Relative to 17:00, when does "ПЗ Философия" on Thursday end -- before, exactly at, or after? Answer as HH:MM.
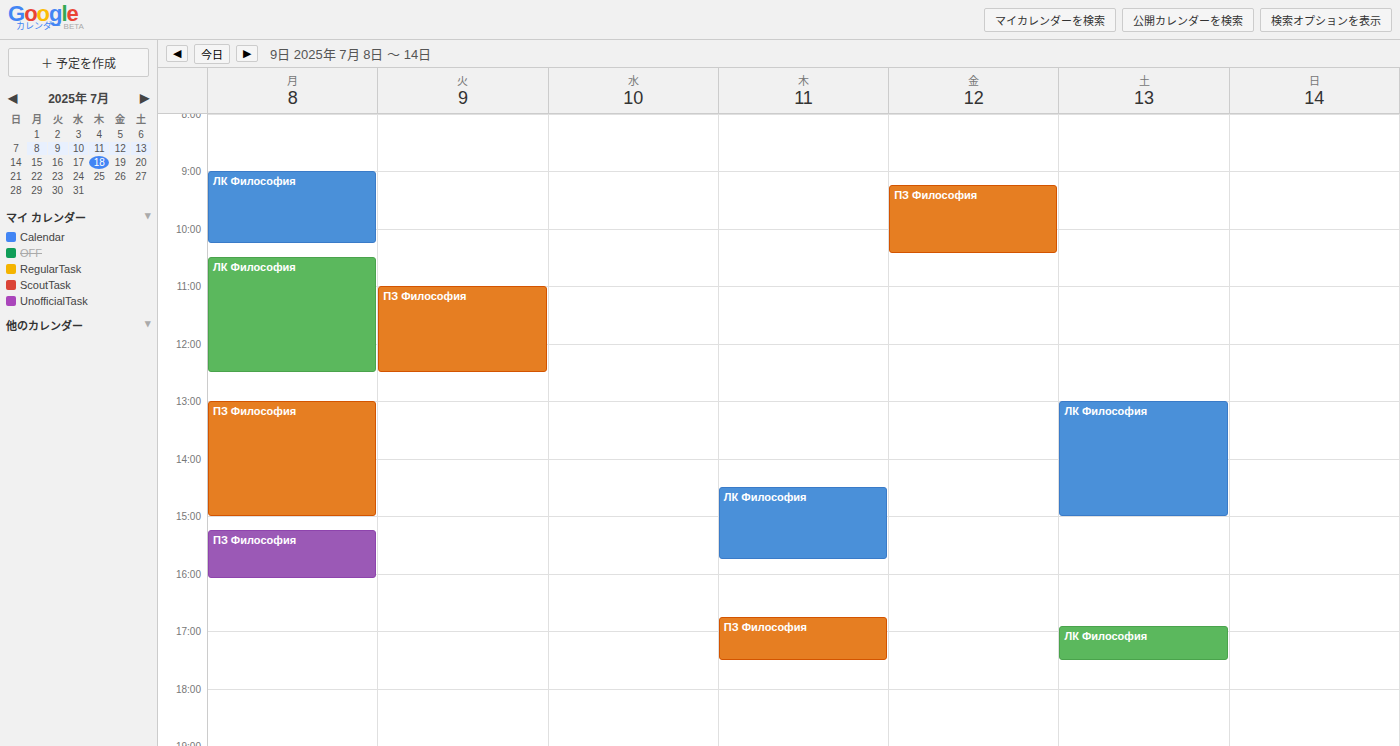
17:30 -- after 17:00, 30 minutes below the 17:00 line.